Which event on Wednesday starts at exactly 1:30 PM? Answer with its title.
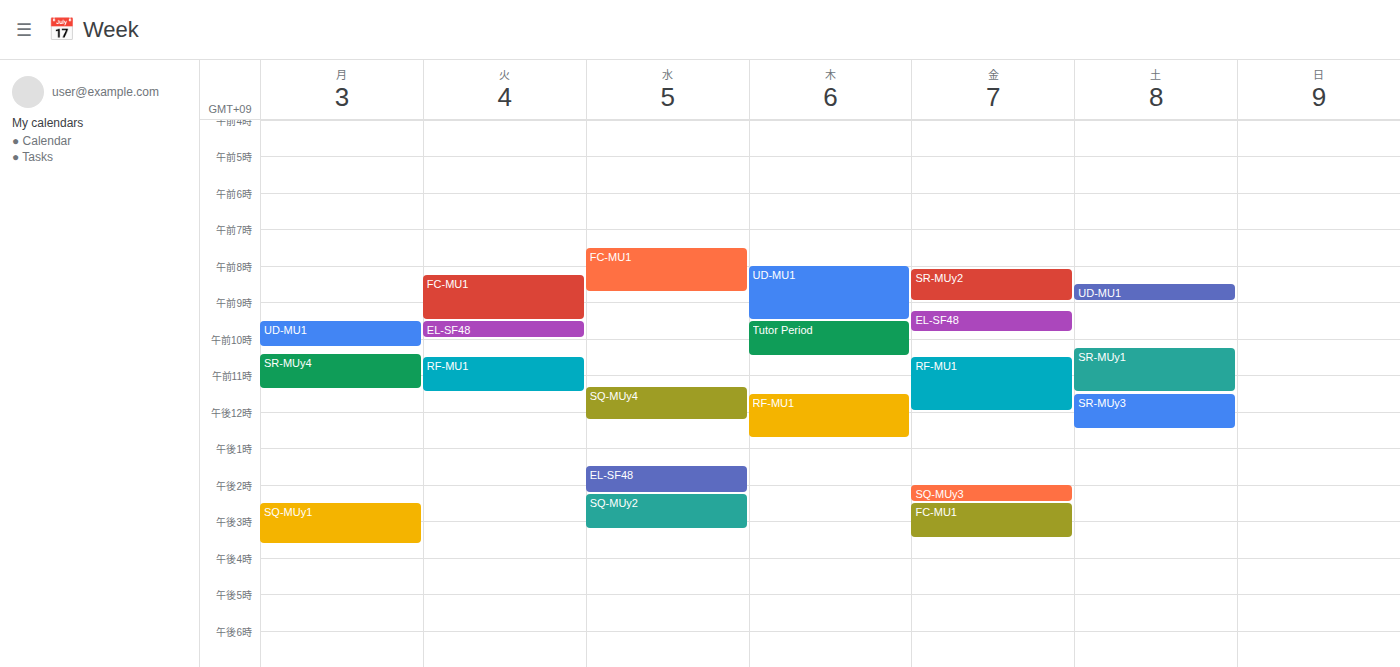
"EL-SF48"